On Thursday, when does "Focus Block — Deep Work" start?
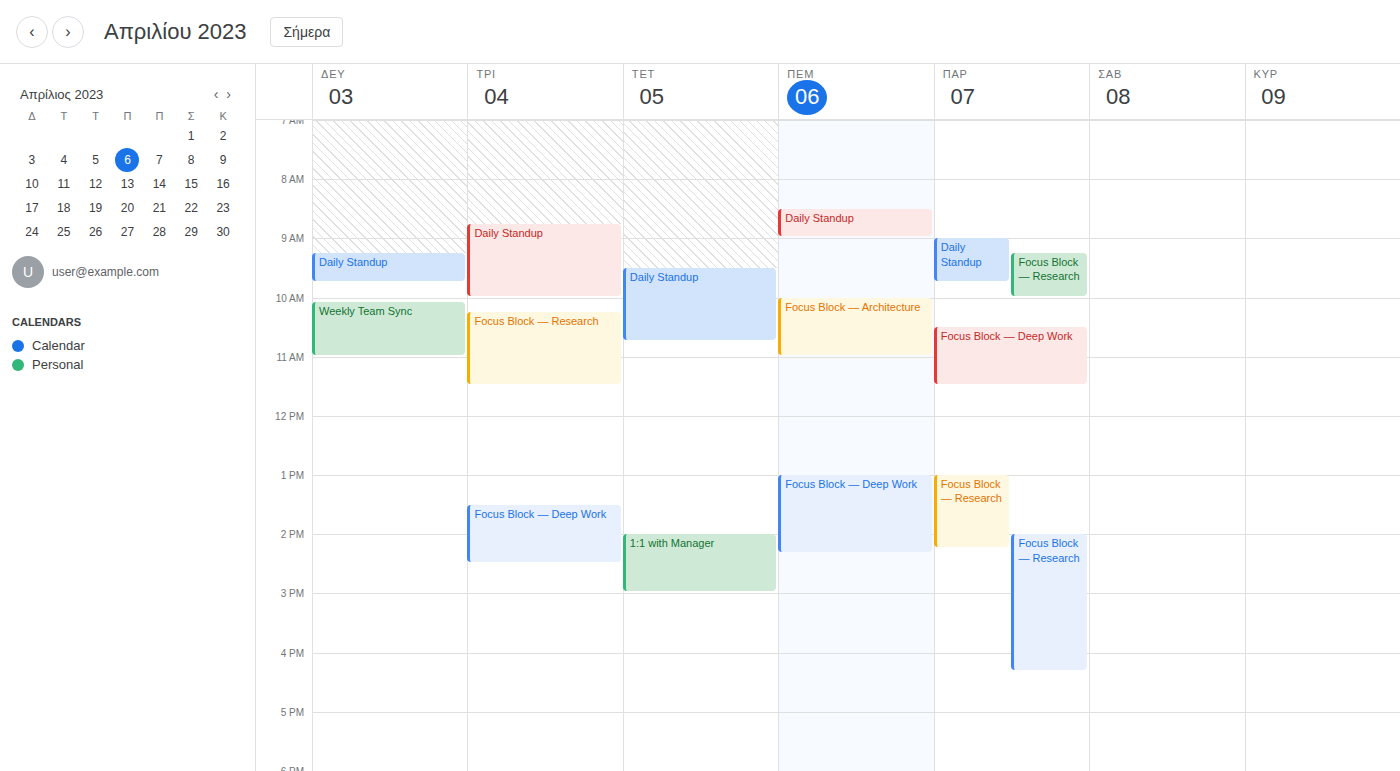
1:00 PM